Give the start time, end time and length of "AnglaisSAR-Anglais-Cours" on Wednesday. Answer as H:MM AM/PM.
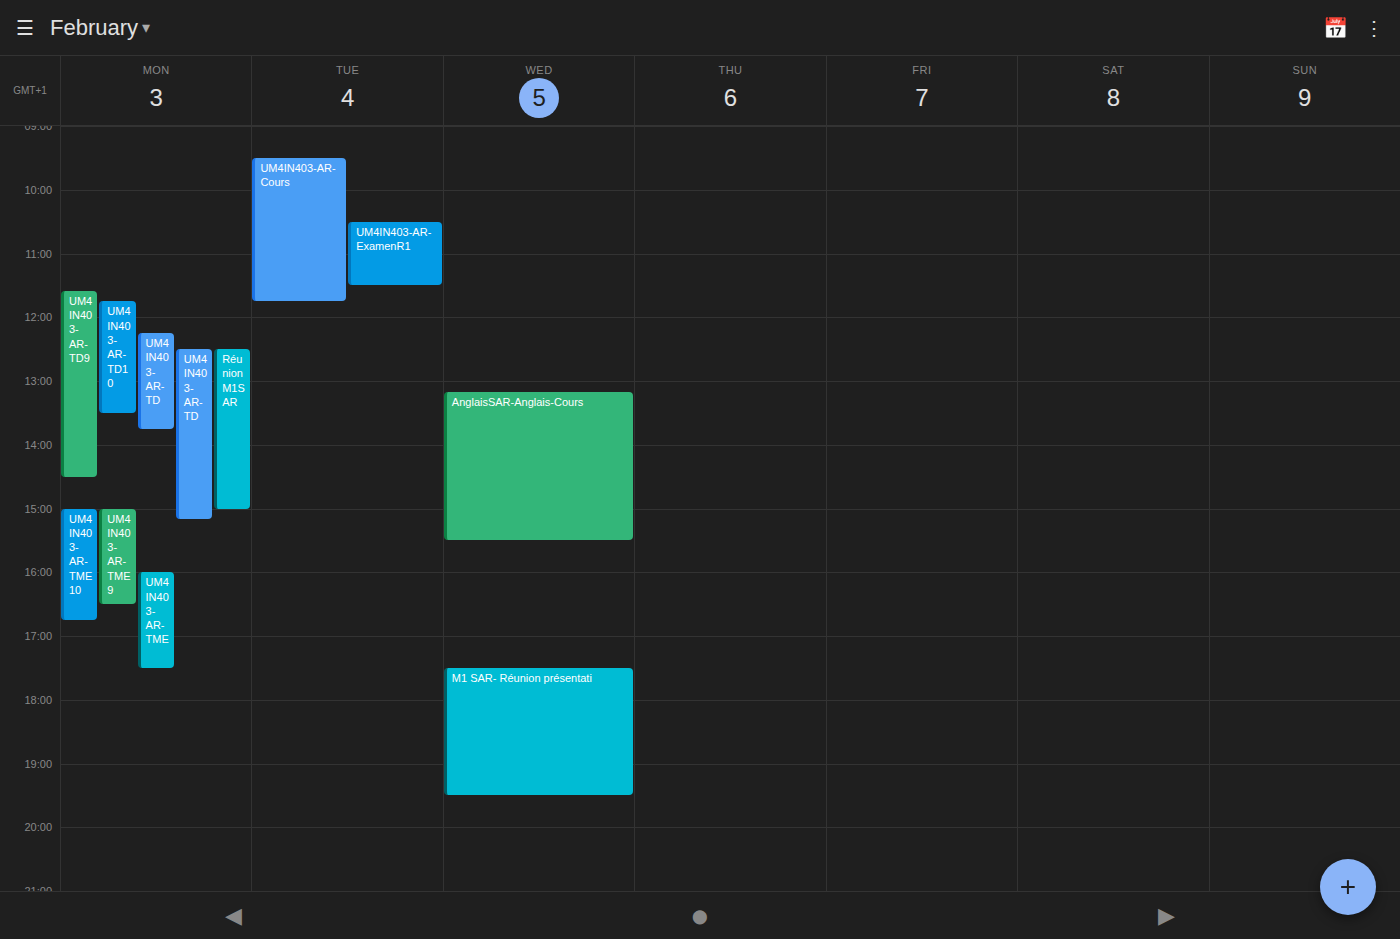
1:10 PM to 3:30 PM, 2 hours 20 minutes